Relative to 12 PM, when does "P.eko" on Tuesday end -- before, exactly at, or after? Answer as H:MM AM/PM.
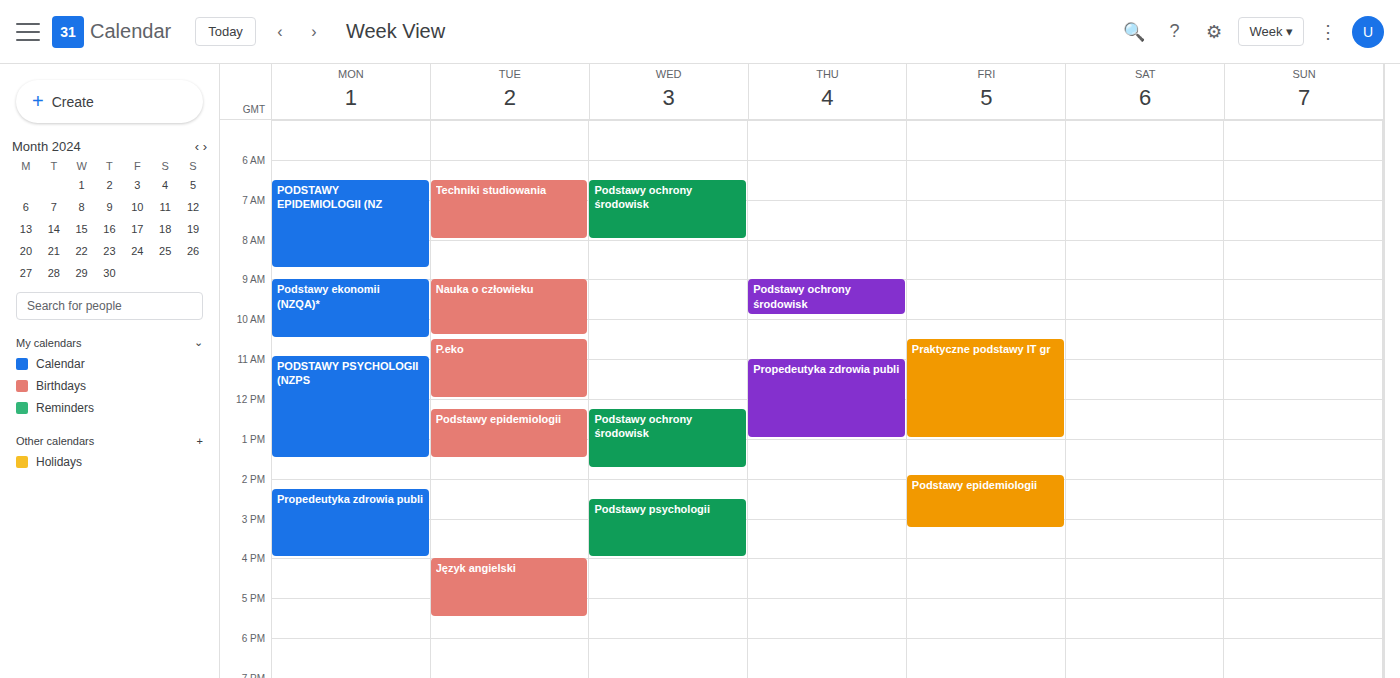
12:00 PM -- exactly at 12 PM, on the 12 PM line.